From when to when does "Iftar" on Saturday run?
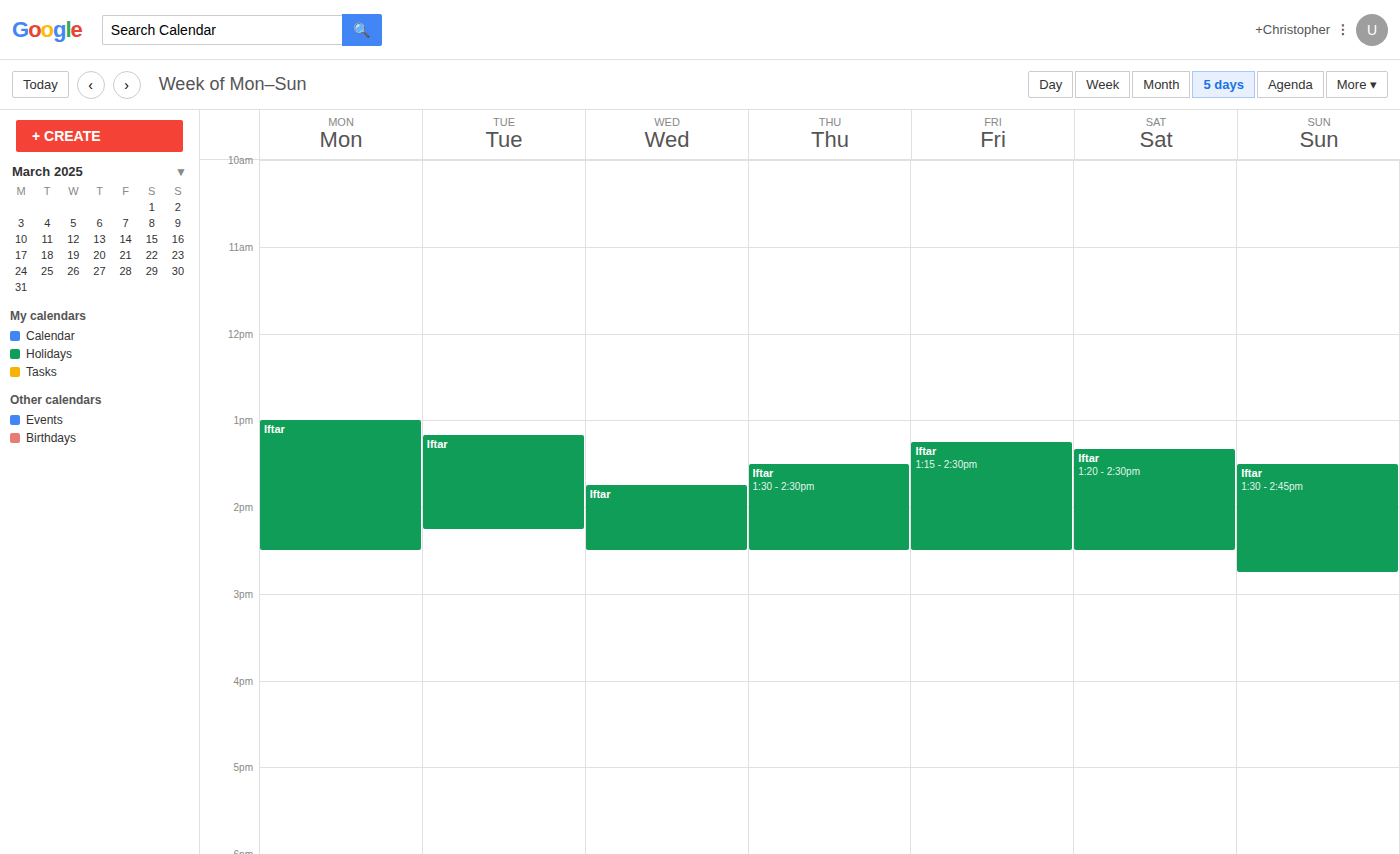
1:20 PM to 2:30 PM